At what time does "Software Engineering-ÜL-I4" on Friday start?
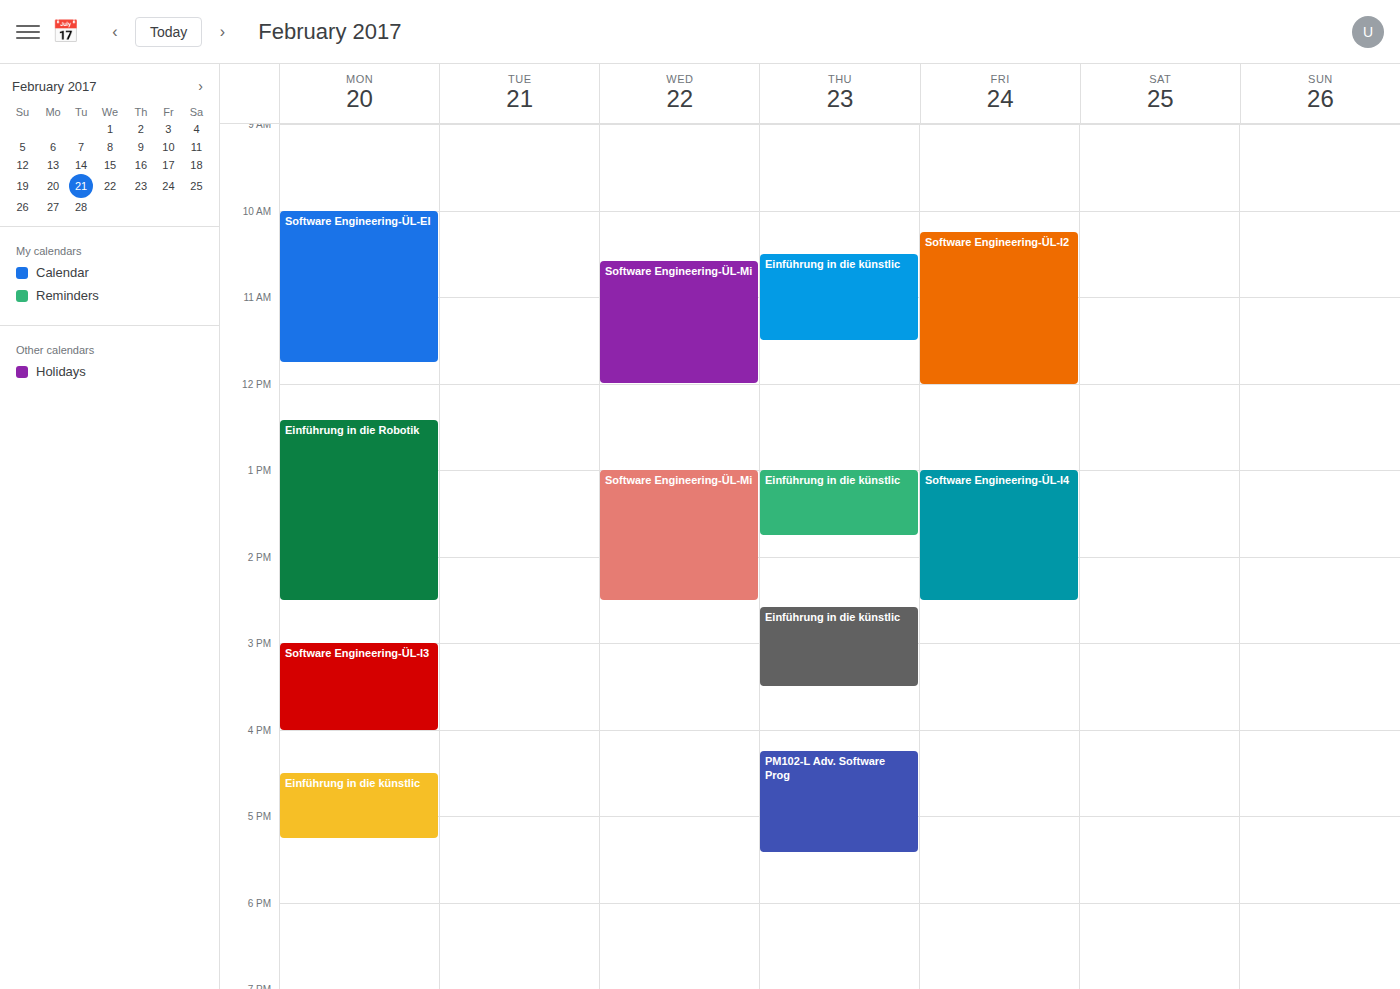
1:00 PM